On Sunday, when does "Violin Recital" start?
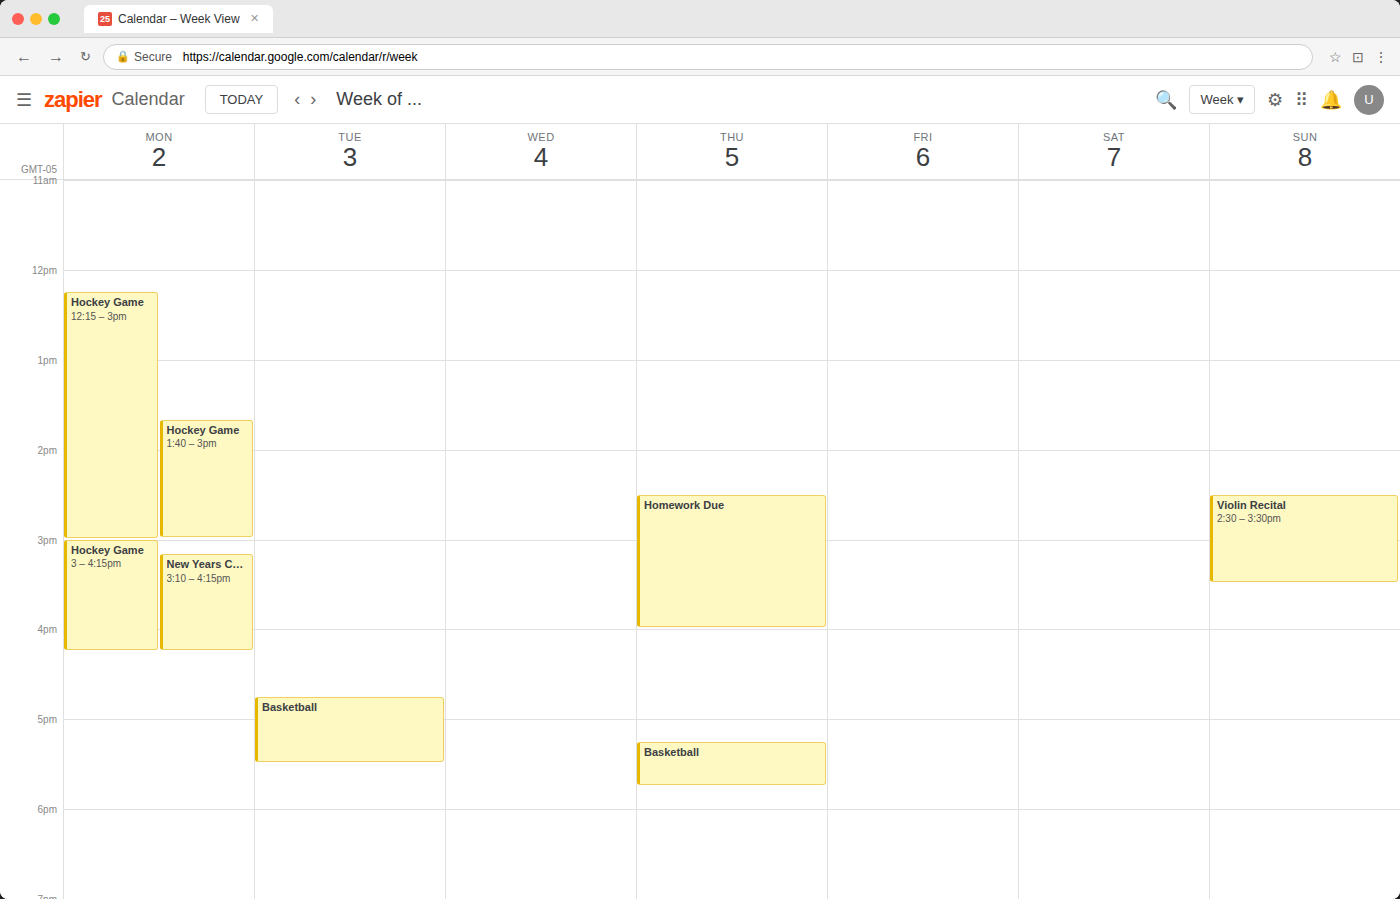
14:30